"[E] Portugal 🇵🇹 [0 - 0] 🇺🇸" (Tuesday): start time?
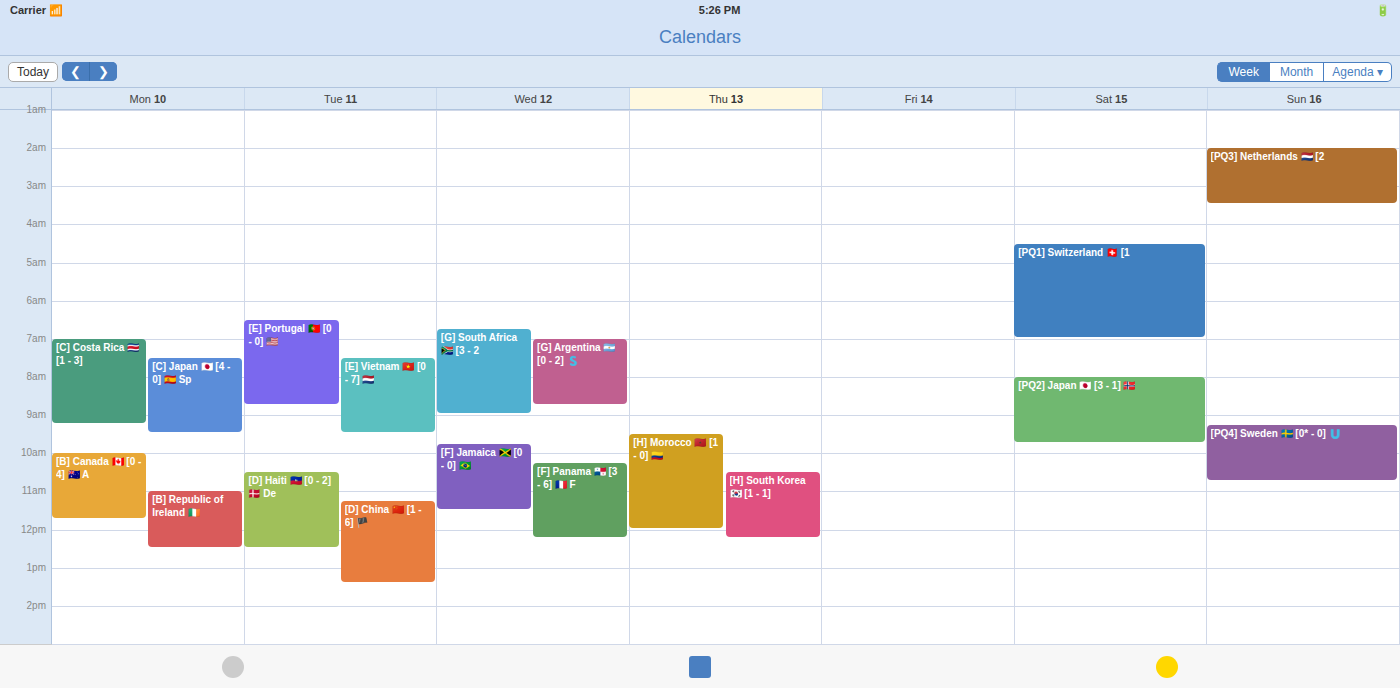
6:30 AM